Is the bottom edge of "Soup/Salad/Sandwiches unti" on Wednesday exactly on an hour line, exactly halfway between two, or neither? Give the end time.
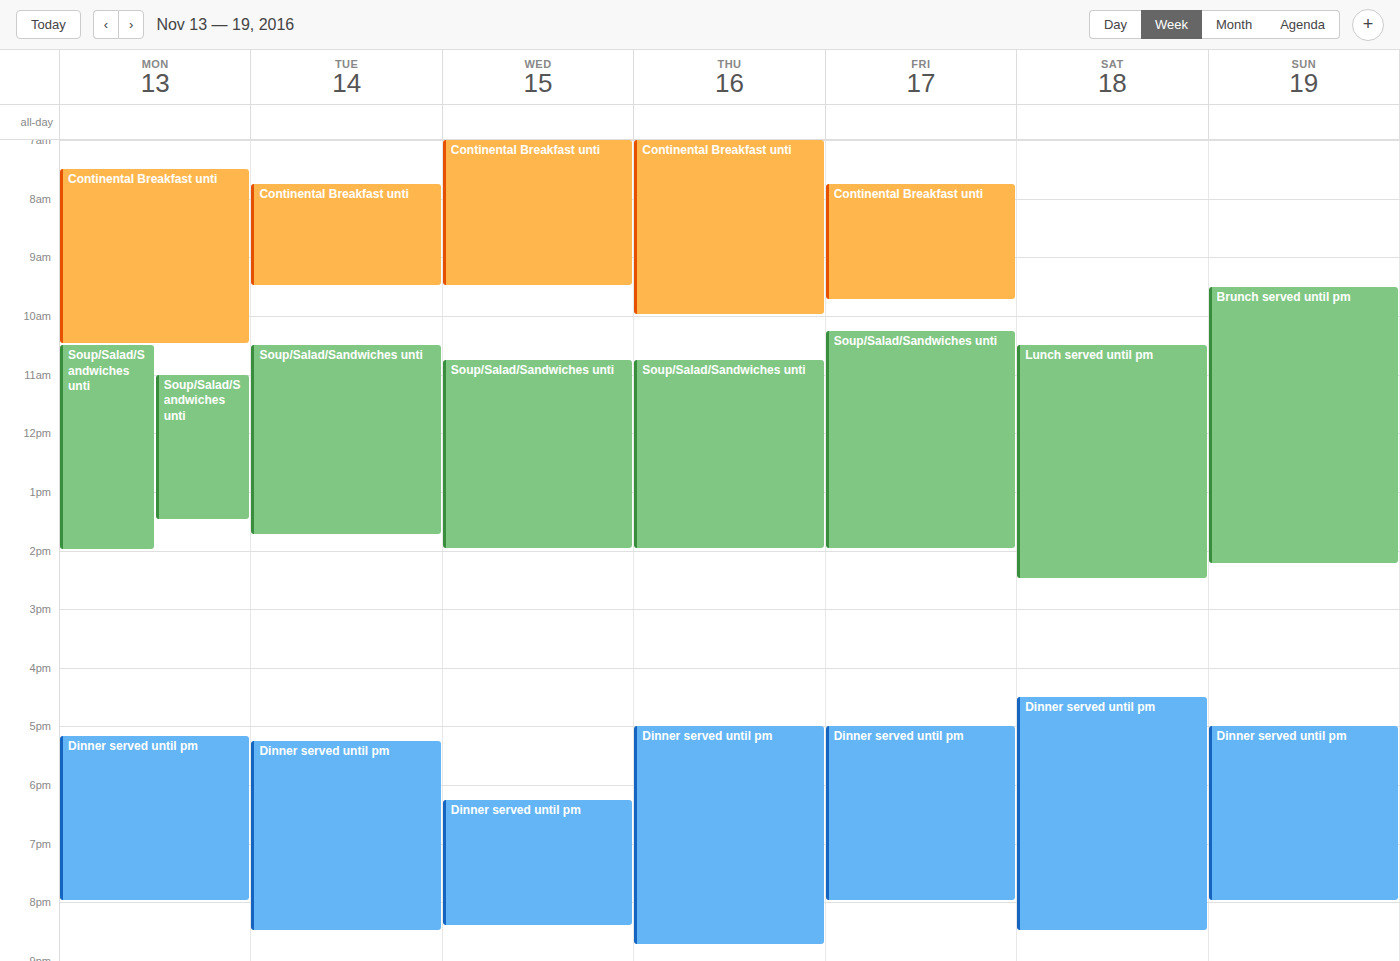
2:00 PM -- exactly on the 2 PM line.